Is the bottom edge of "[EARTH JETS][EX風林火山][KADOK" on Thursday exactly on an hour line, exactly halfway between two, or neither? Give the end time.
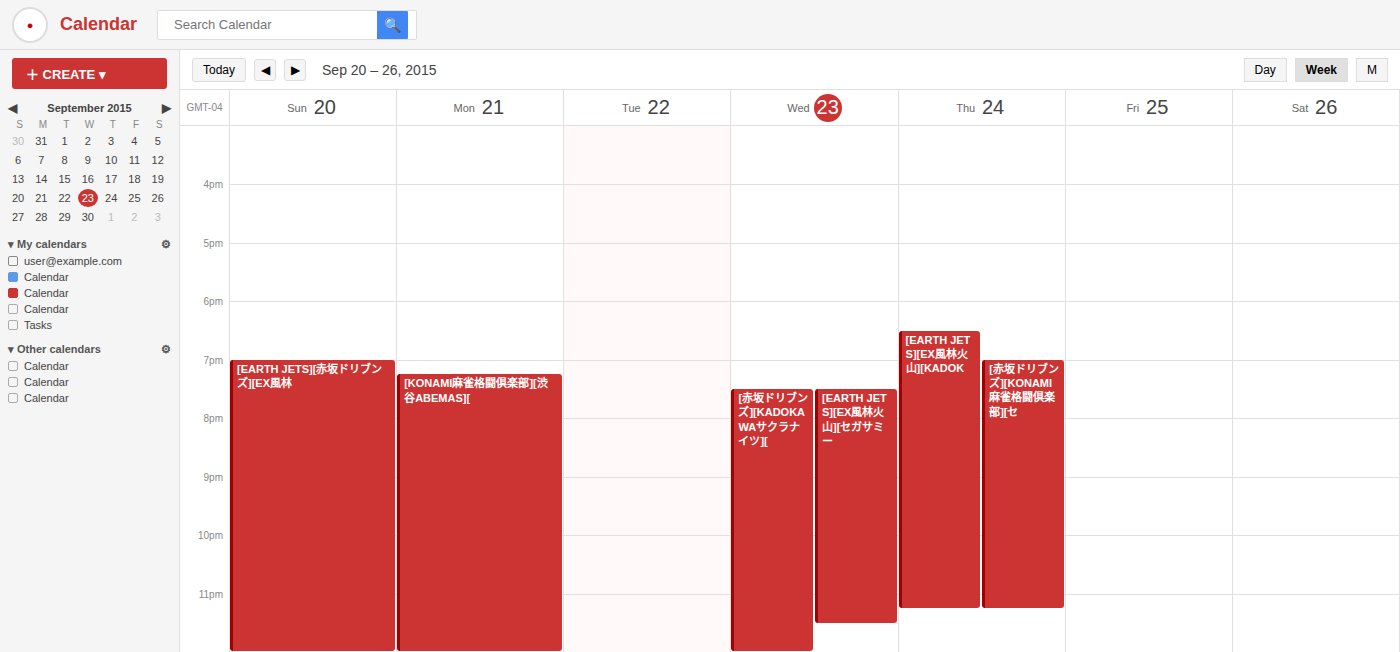
11:15 PM -- neither: a quarter of the way from the 11 PM line to the 12 AM line.